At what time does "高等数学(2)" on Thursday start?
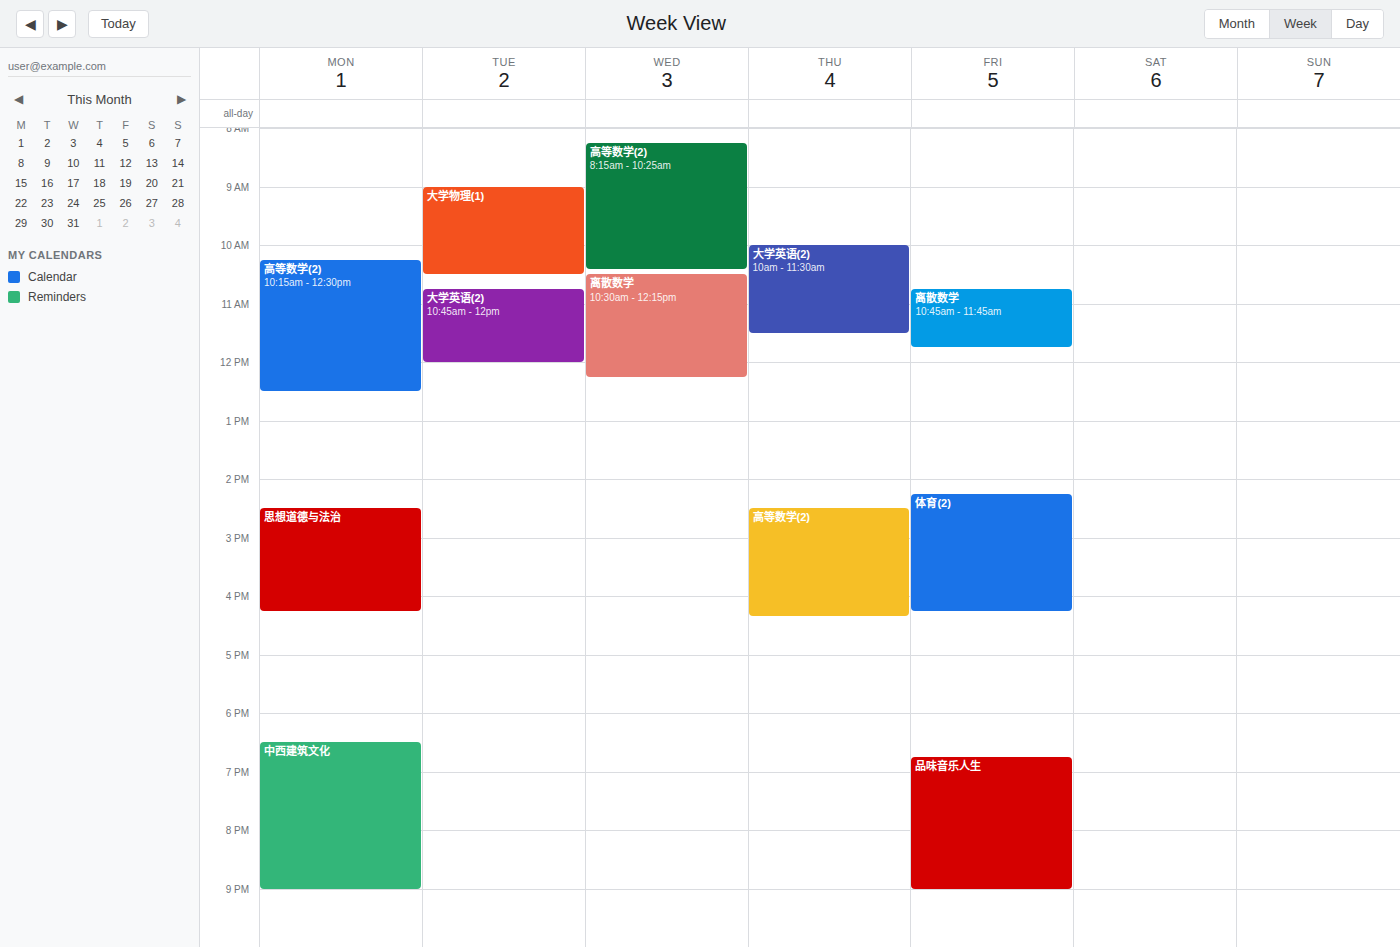
14:30